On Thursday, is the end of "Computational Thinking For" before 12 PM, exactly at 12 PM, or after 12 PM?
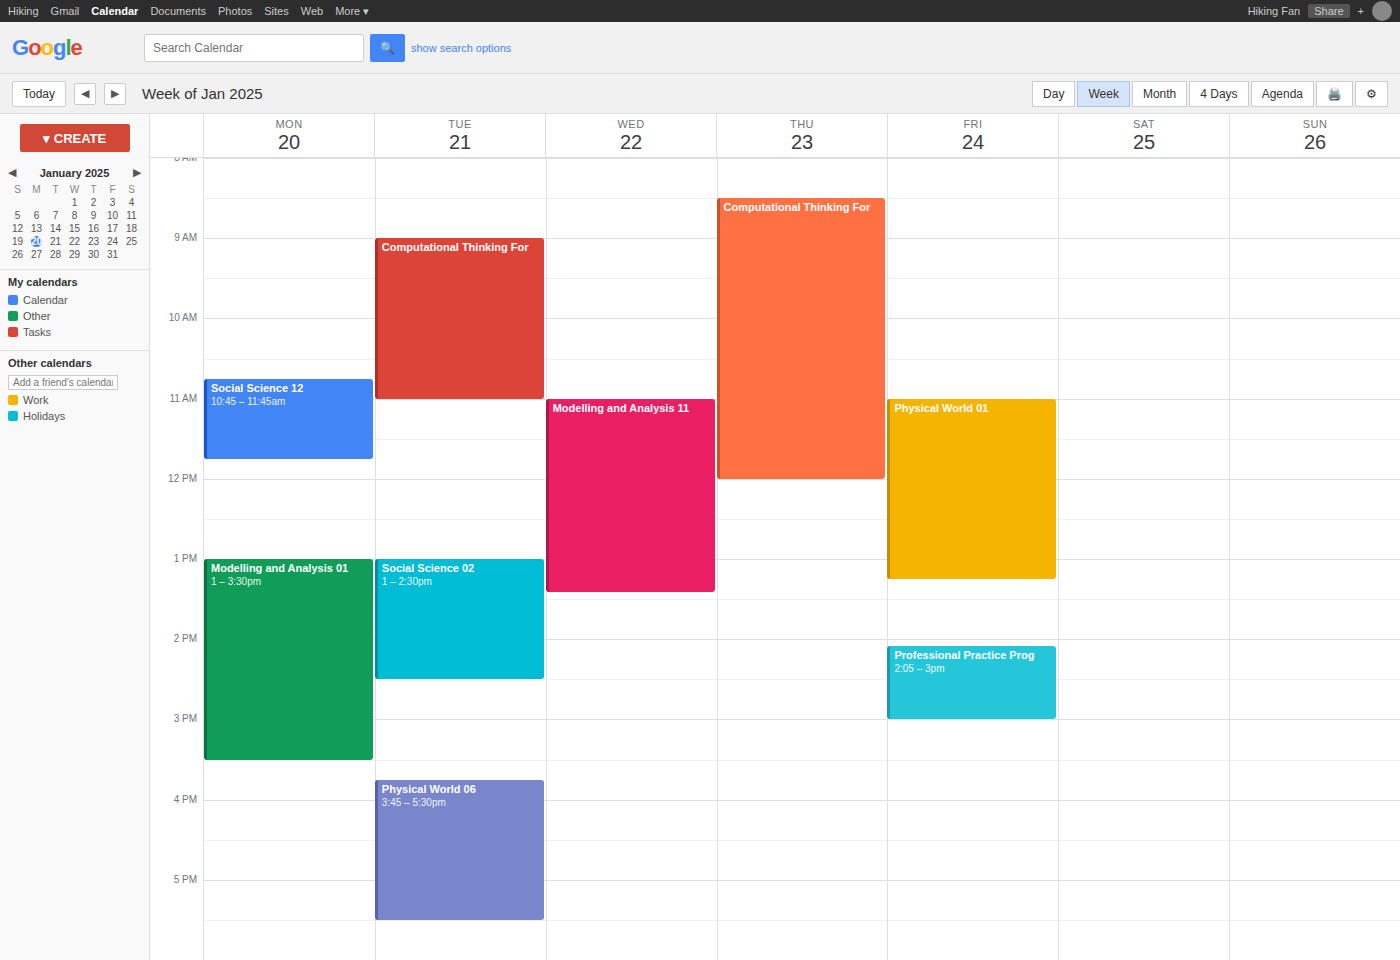
12:00 PM -- exactly at 12 PM, on the 12 PM line.